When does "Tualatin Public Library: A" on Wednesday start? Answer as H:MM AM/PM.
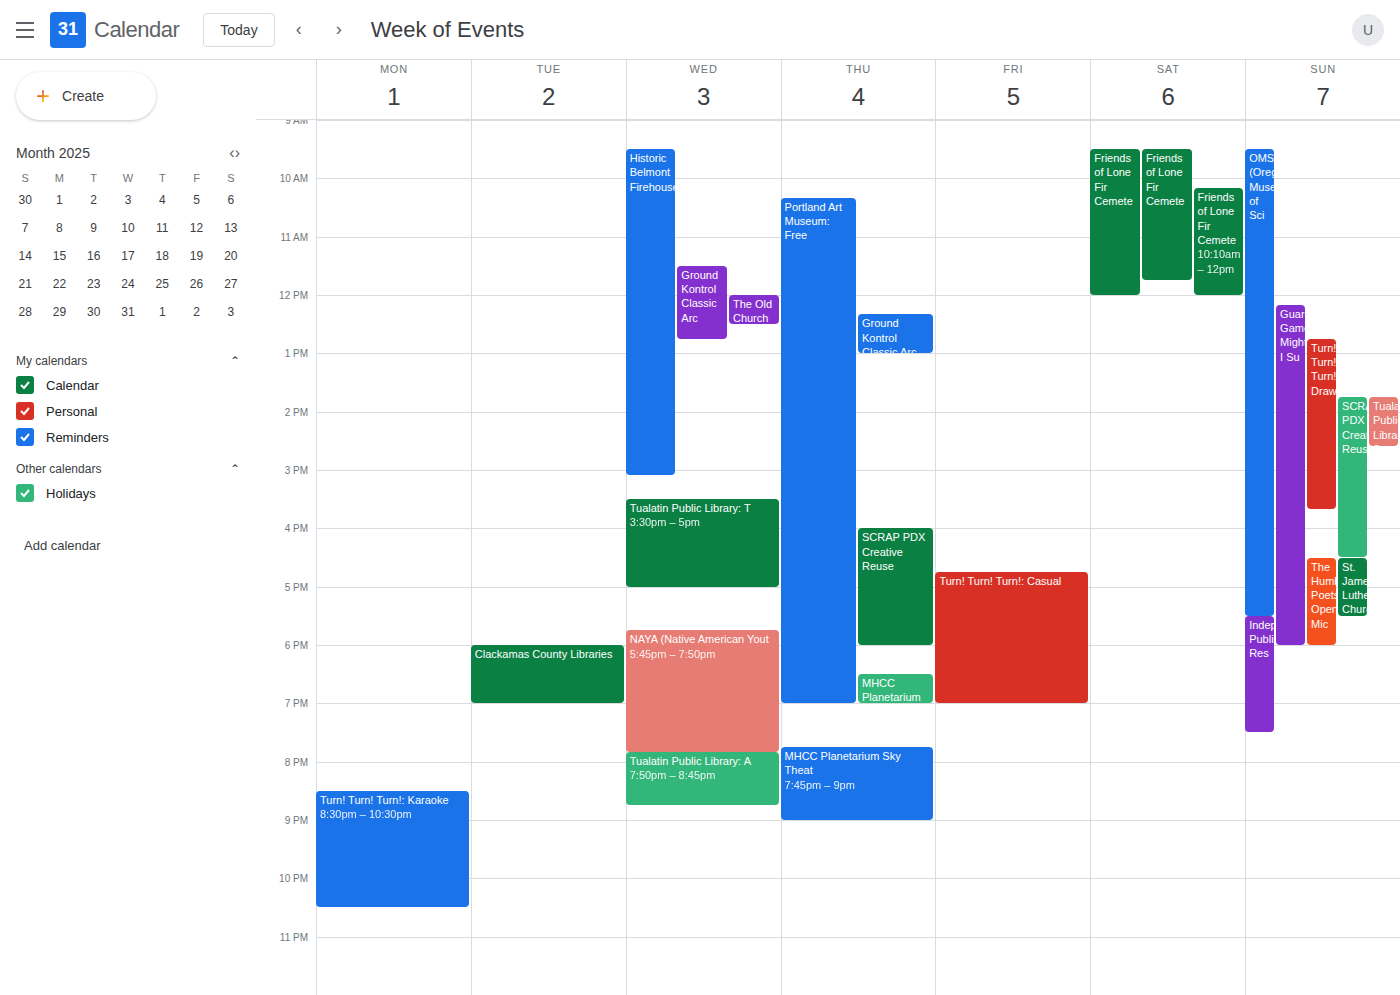
7:50 PM